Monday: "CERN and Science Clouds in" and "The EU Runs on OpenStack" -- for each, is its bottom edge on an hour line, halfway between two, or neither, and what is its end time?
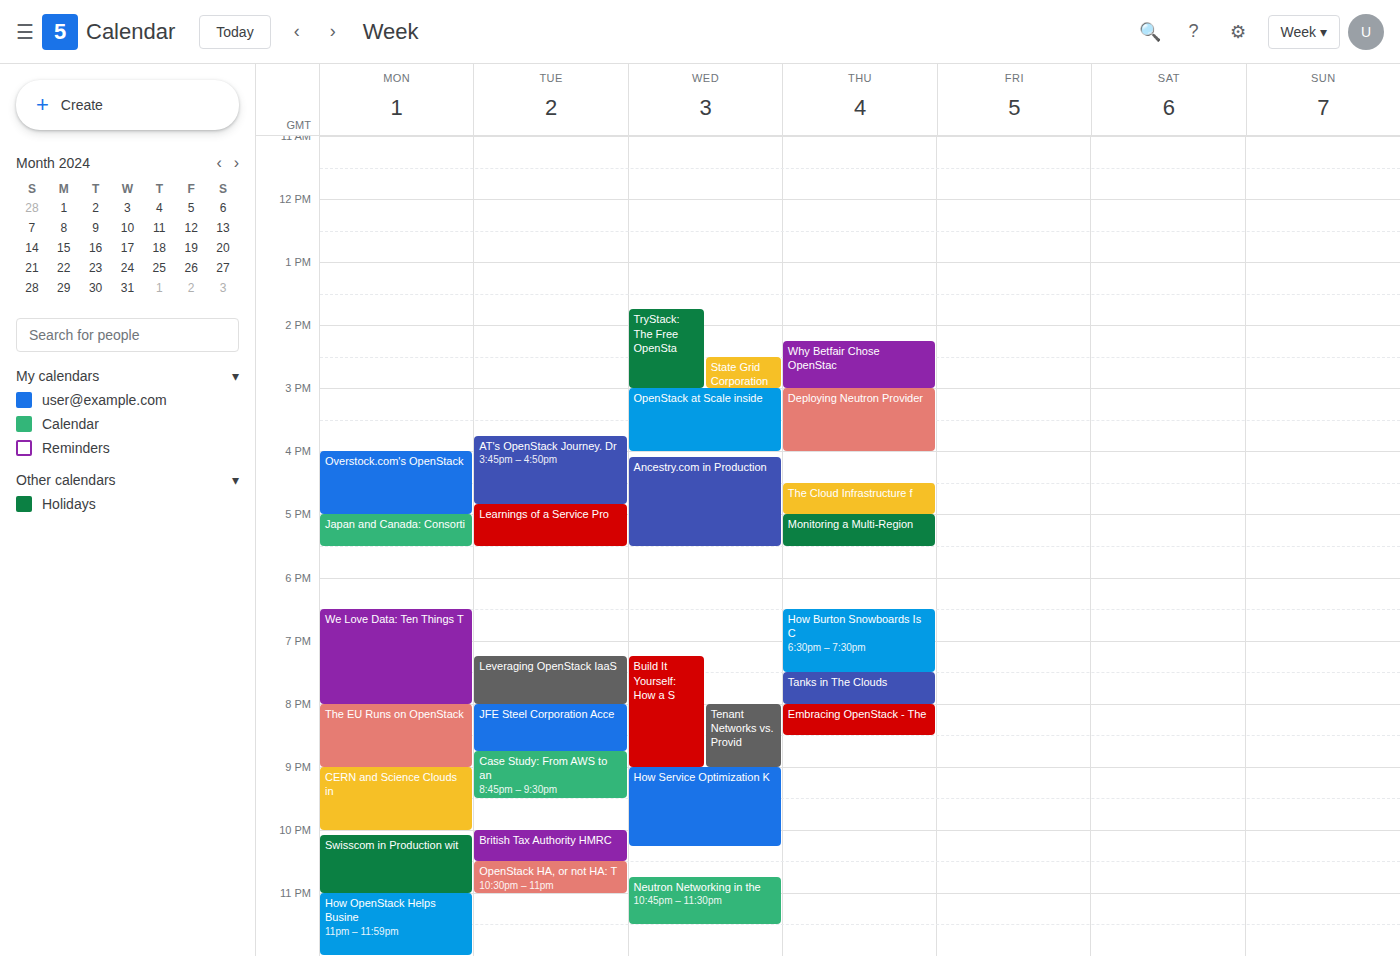
"CERN and Science Clouds in": 10:00 PM, exactly on the 10 PM line. "The EU Runs on OpenStack": 9:00 PM, exactly on the 9 PM line.